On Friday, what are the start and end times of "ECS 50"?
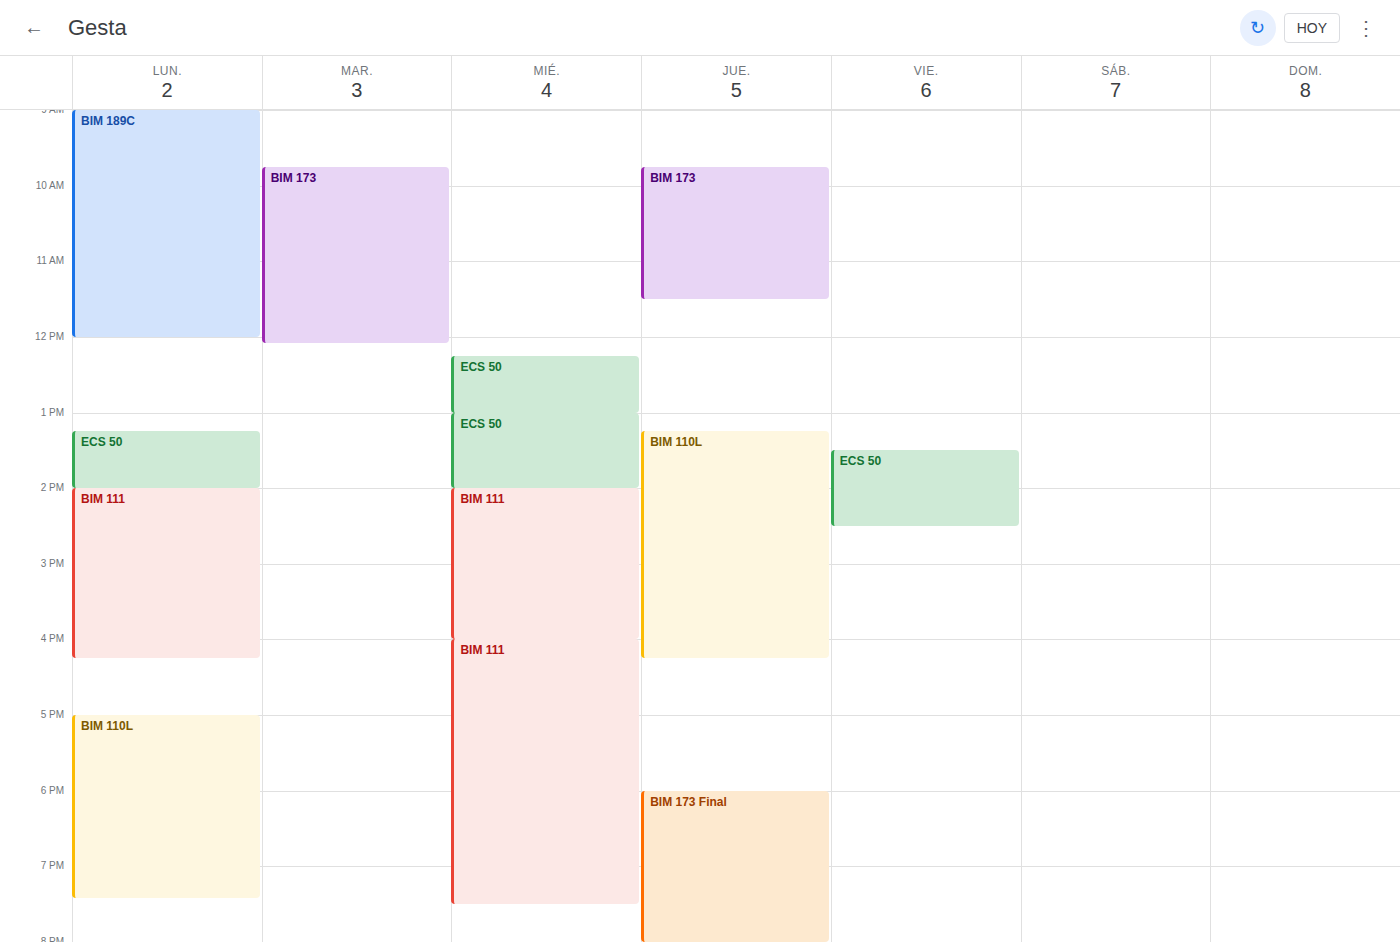
1:30 PM to 2:30 PM